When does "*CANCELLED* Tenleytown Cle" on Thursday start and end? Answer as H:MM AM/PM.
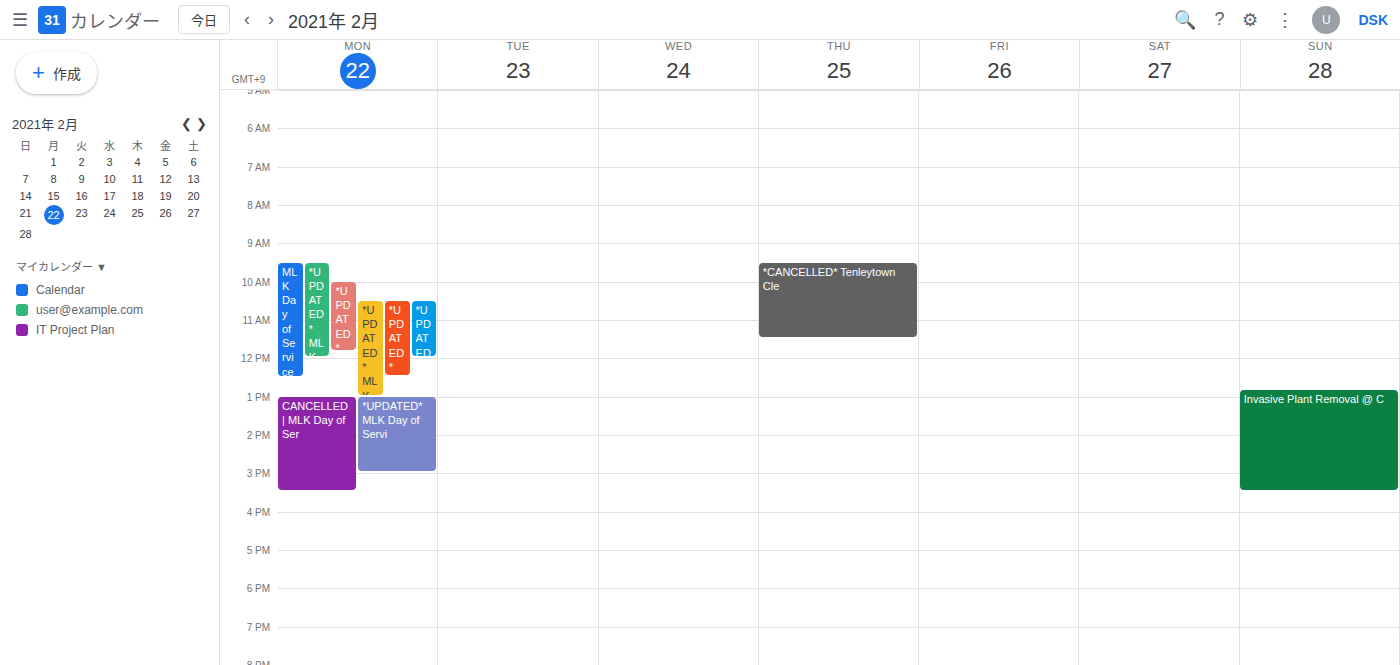
9:30 AM to 11:30 AM